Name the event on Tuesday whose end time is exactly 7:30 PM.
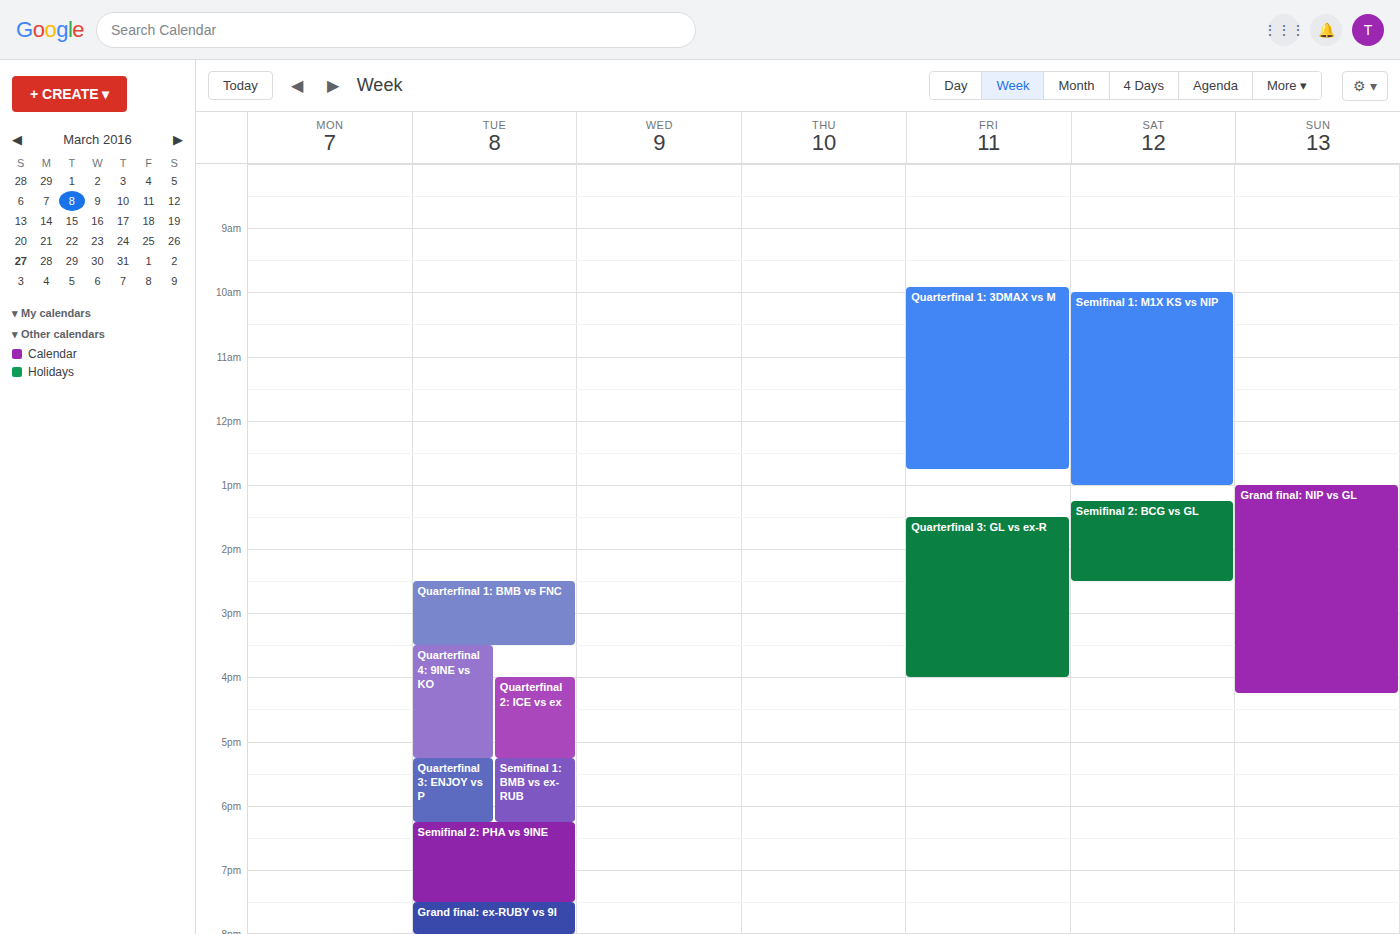
"Semifinal 2: PHA vs 9INE"